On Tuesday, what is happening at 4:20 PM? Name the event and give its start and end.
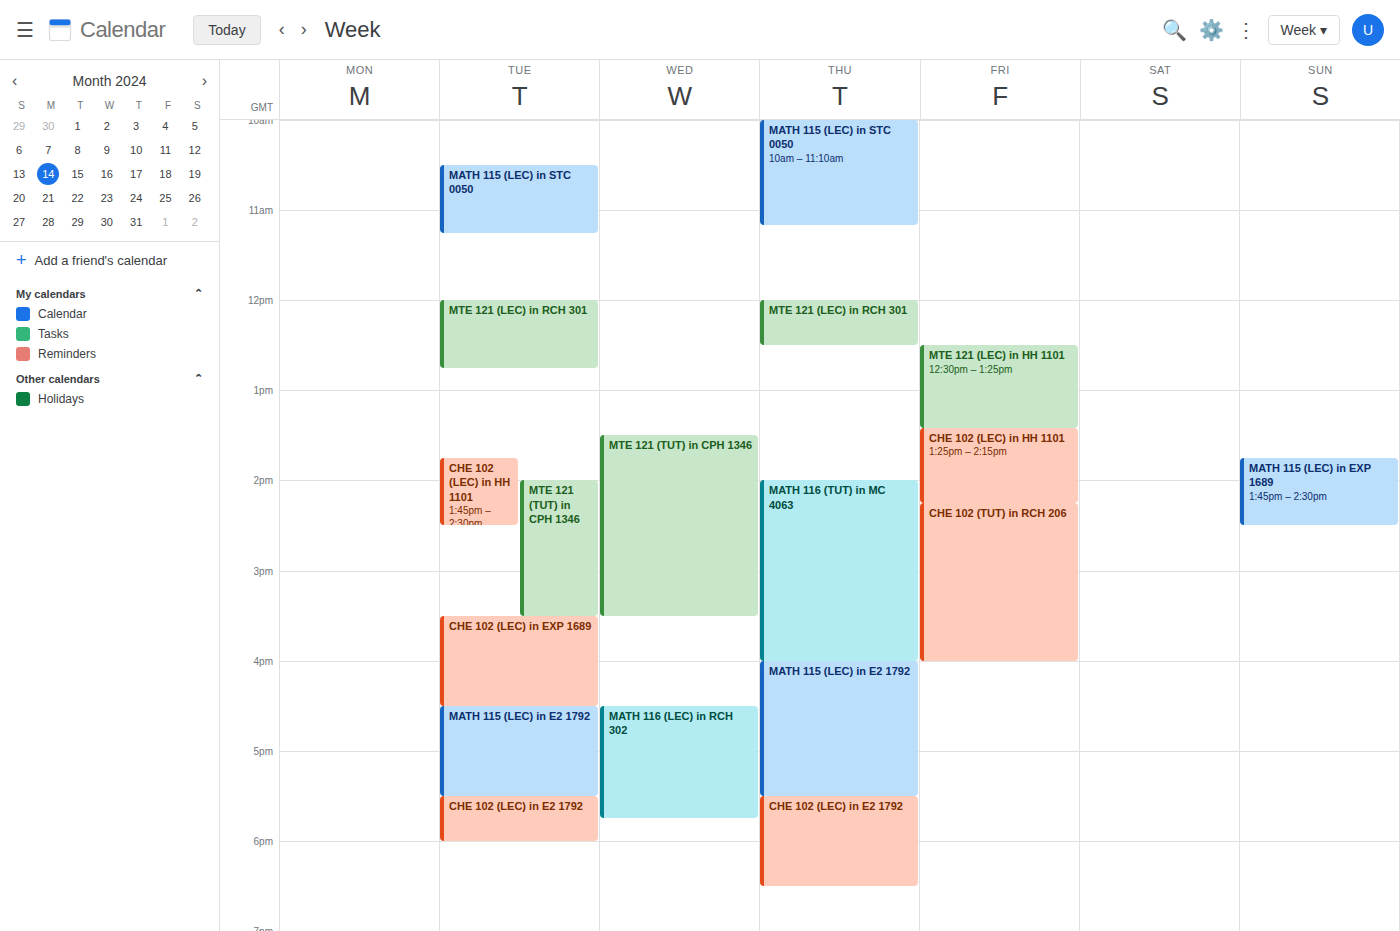
"CHE 102 (LEC) in EXP 1689", 3:30 PM to 4:30 PM